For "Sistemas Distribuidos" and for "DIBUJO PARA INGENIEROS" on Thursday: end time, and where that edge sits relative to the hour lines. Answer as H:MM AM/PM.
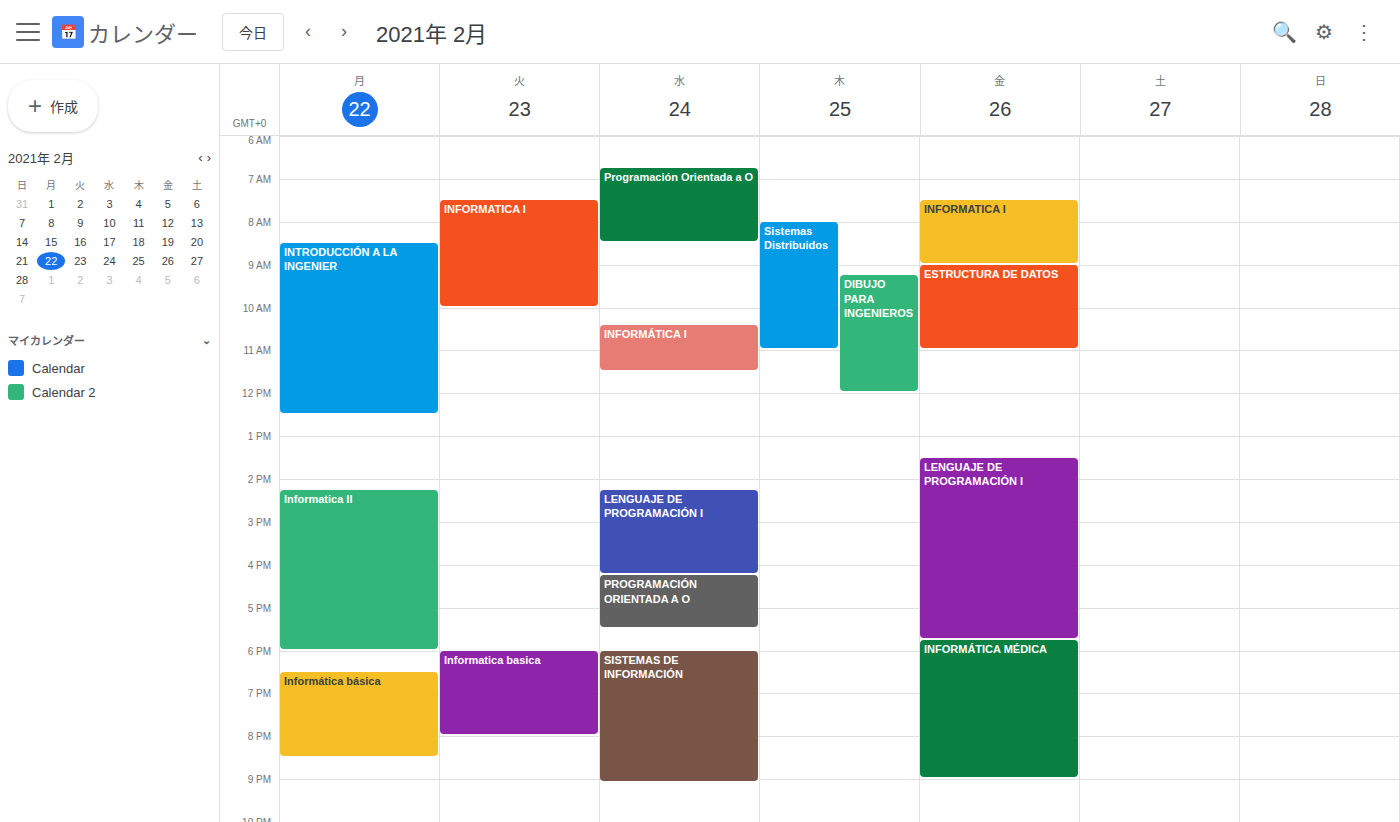
"Sistemas Distribuidos": 11:00 AM, exactly on the 11 AM line. "DIBUJO PARA INGENIEROS": 12:00 PM, exactly on the 12 PM line.